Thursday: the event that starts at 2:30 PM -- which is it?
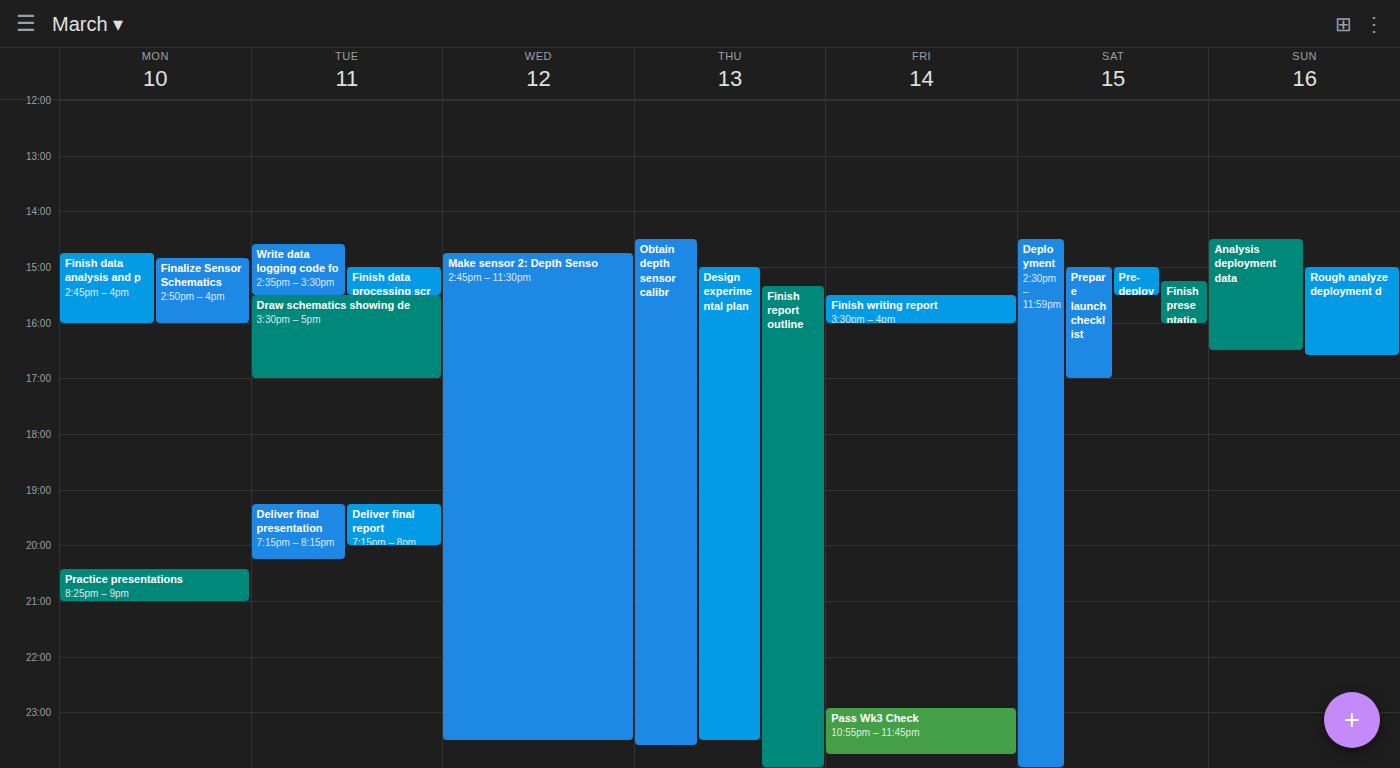
"Obtain depth sensor calibr"